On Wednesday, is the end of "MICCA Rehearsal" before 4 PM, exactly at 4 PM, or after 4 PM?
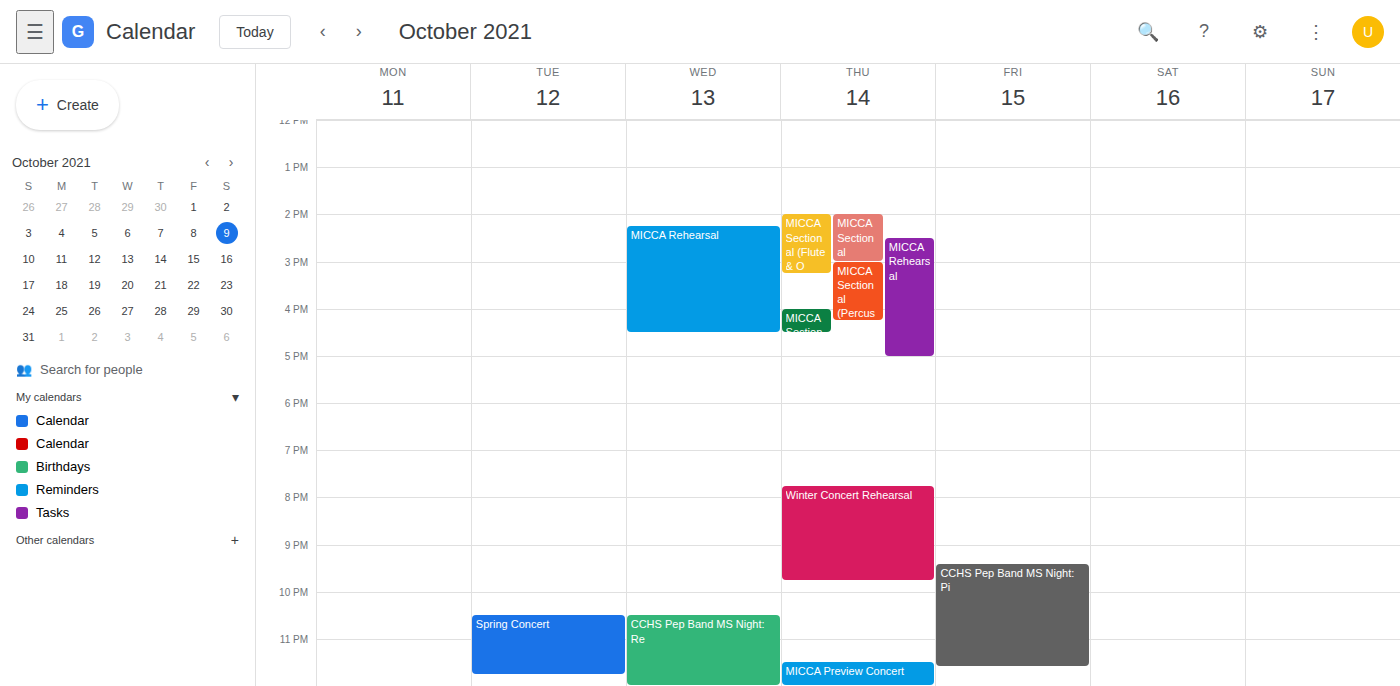
4:30 PM -- after 4 PM, 30 minutes below the 4 PM line.